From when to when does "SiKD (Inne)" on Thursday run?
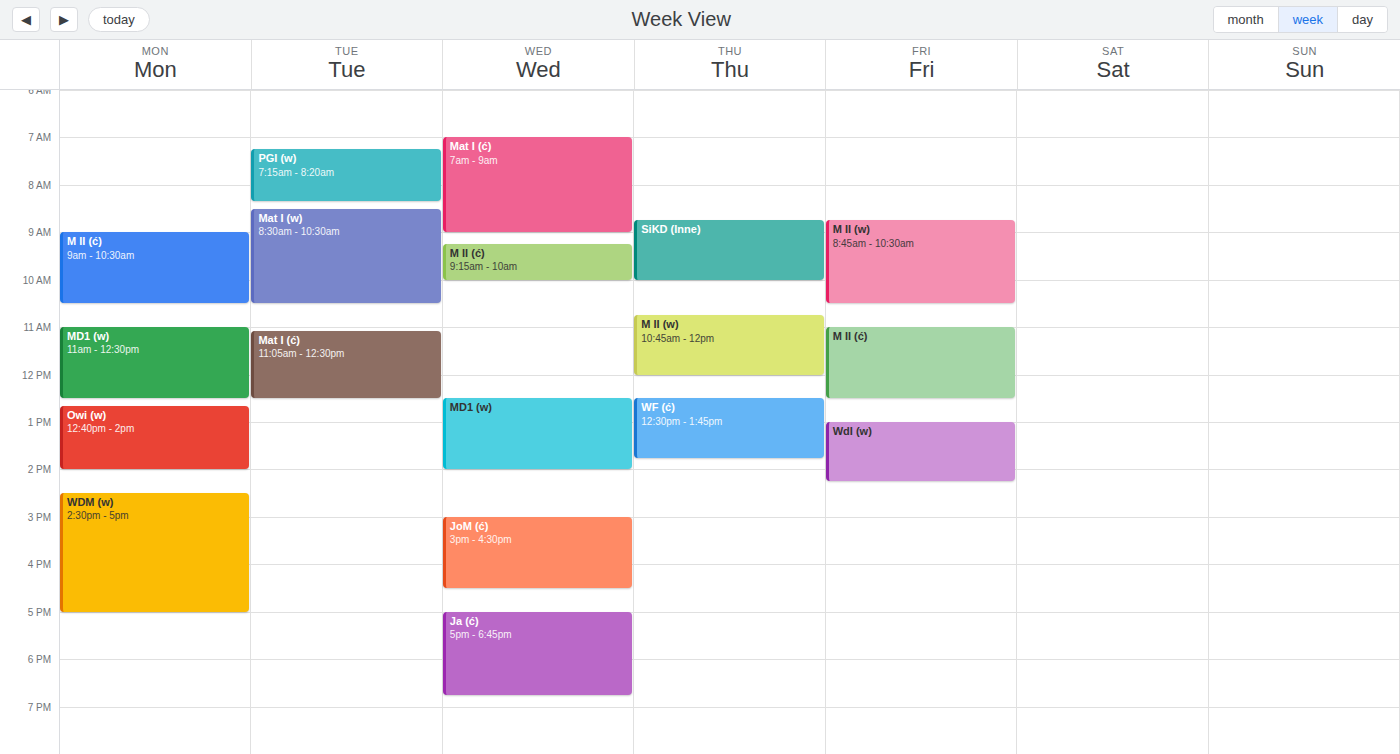
08:45 to 10:00